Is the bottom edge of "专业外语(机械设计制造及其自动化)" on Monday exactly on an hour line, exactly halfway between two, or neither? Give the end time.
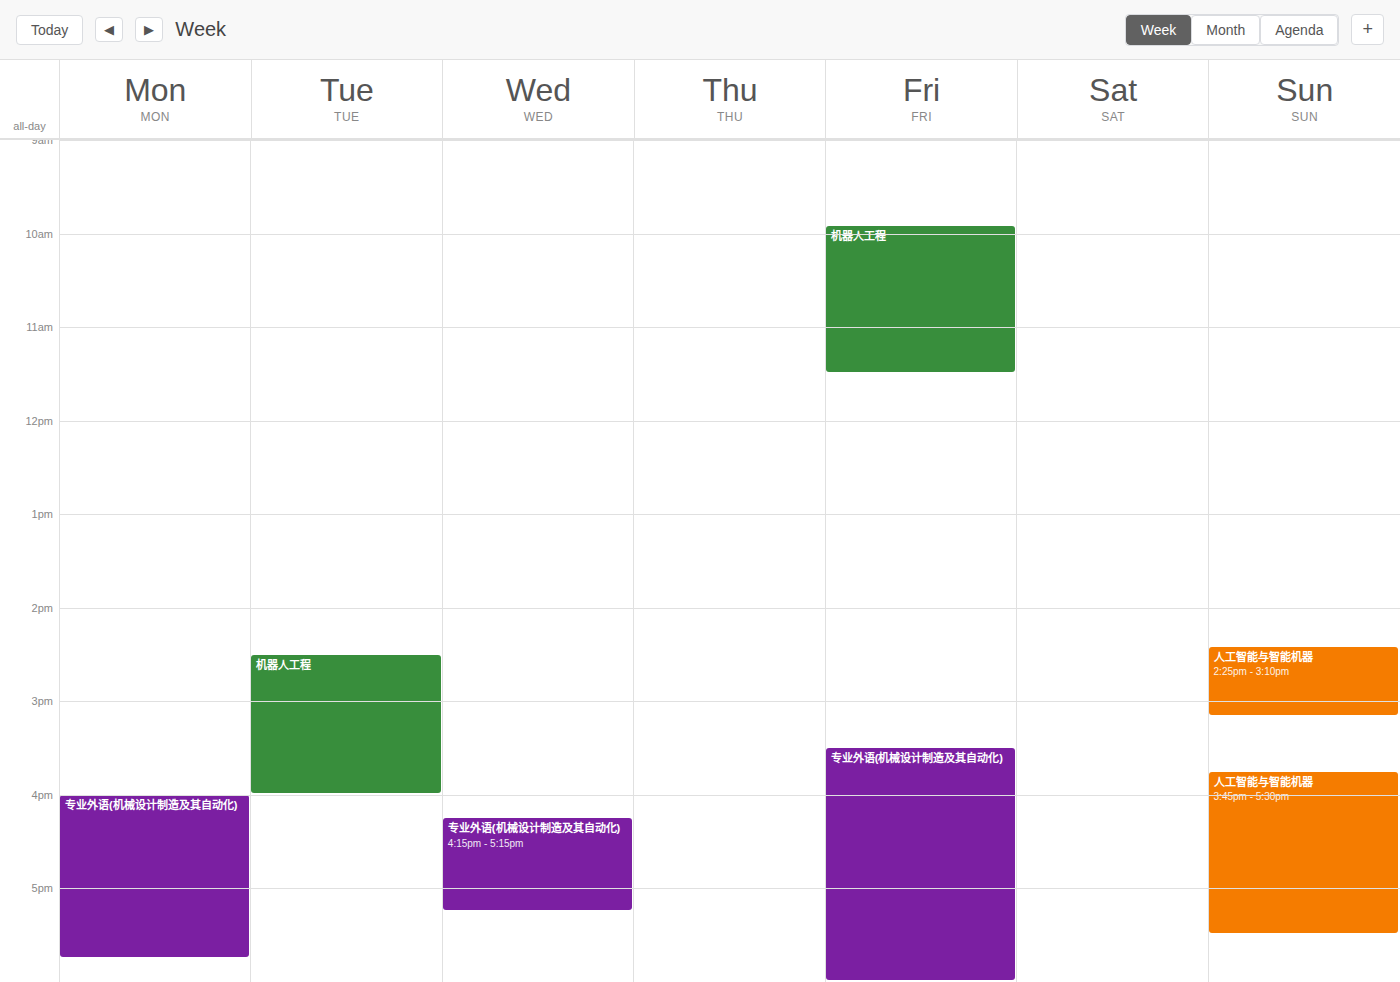
5:45 PM -- neither: three quarters of the way from the 5 PM line to the 6 PM line.